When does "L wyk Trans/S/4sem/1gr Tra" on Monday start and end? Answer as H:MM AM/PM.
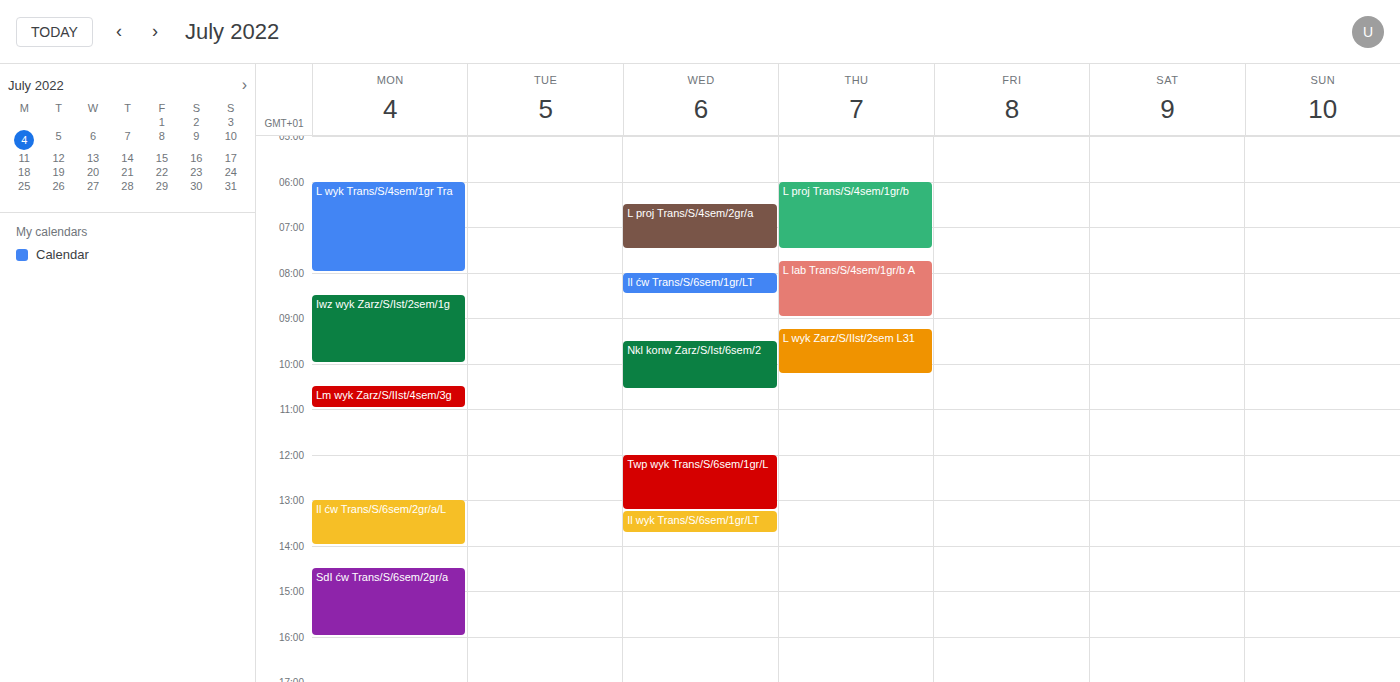
6:00 AM to 8:00 AM